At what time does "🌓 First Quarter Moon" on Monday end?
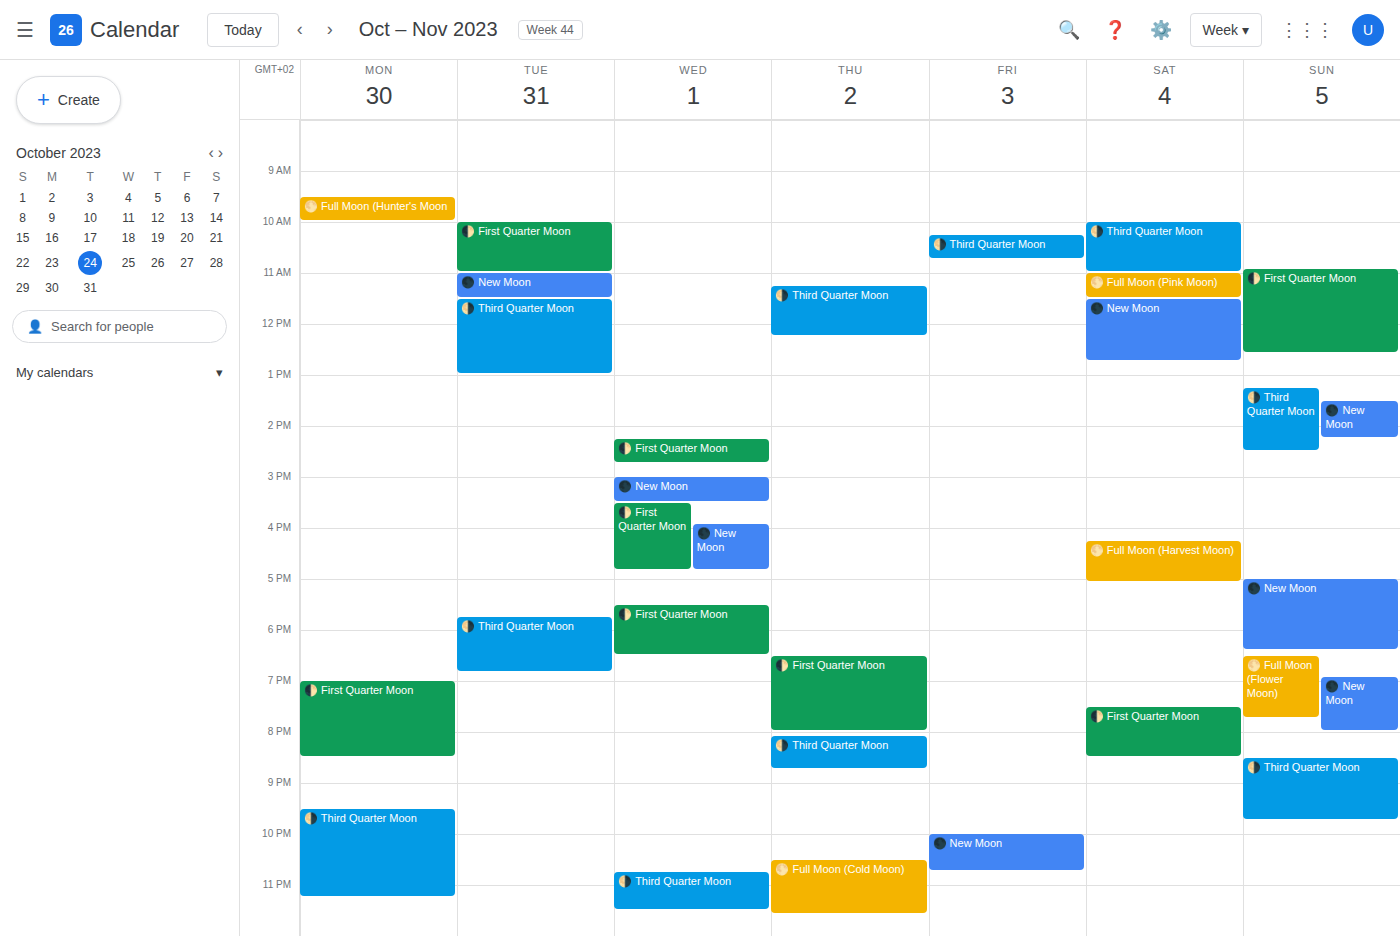
20:30